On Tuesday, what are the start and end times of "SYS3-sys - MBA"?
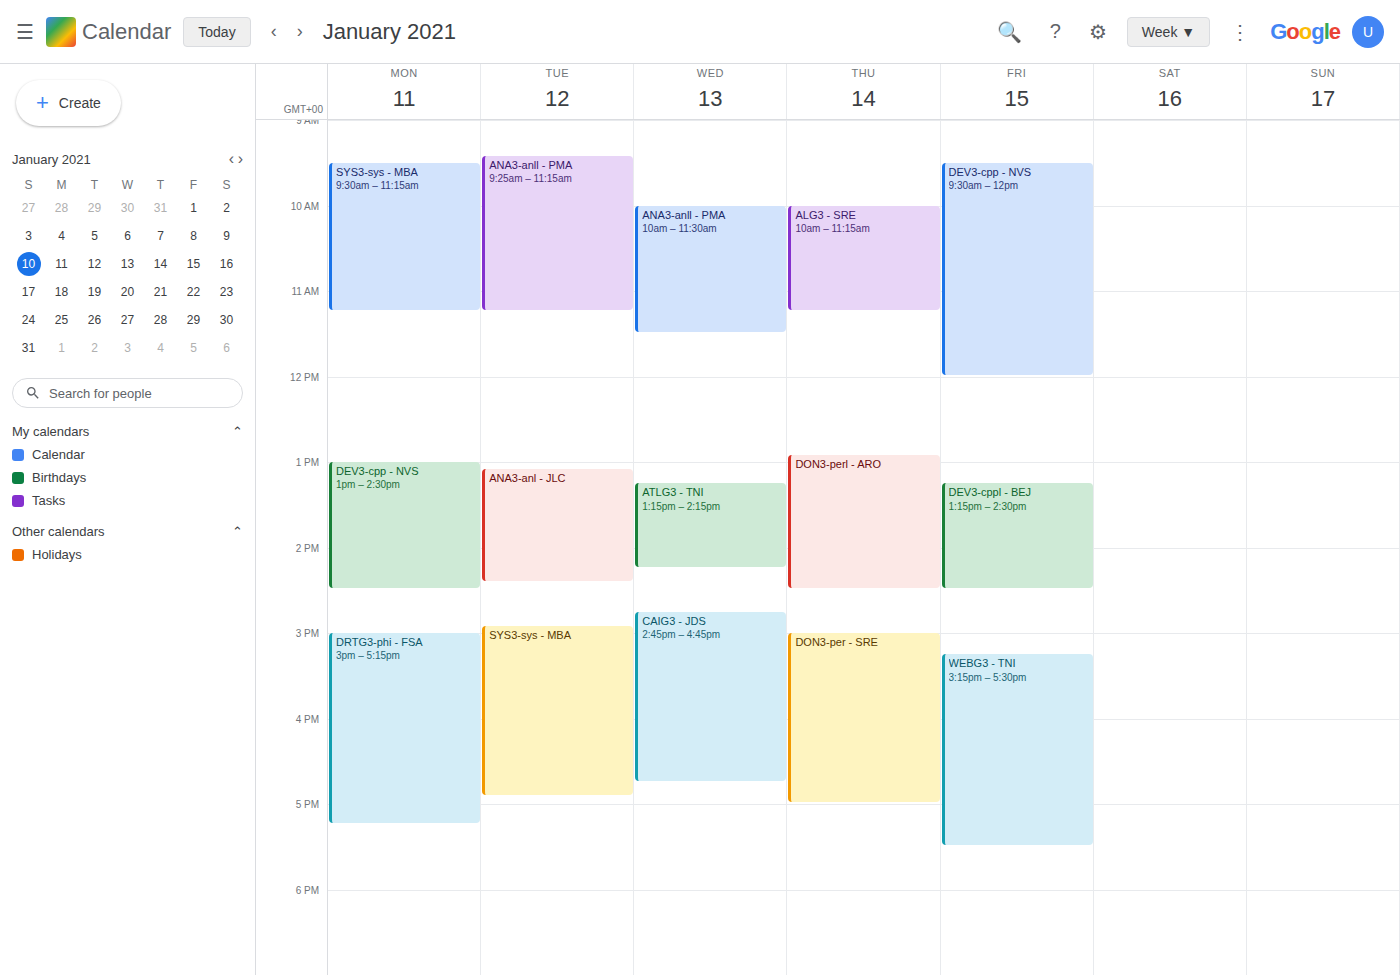
14:55 to 16:55